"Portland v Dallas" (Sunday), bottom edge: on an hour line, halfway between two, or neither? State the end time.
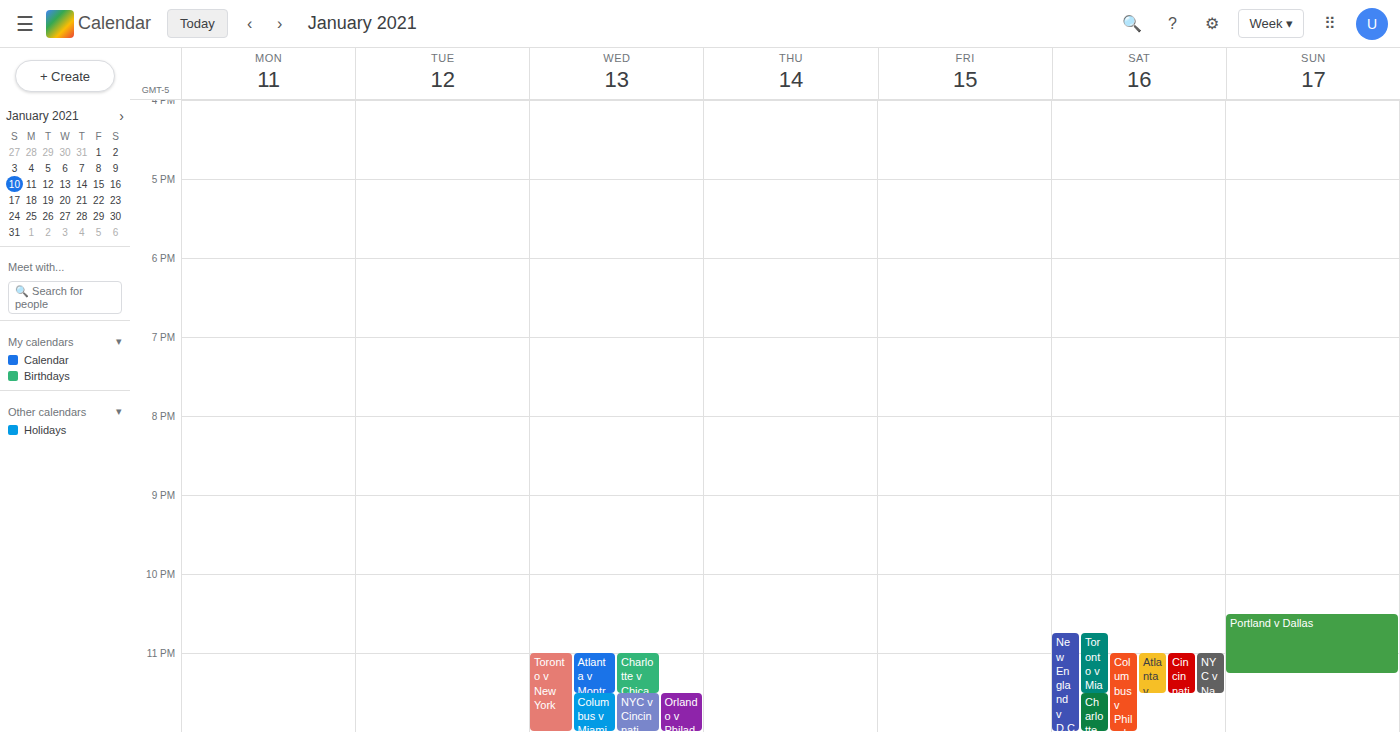
11:15 PM -- neither: a quarter of the way from the 11 PM line to the 12 AM line.